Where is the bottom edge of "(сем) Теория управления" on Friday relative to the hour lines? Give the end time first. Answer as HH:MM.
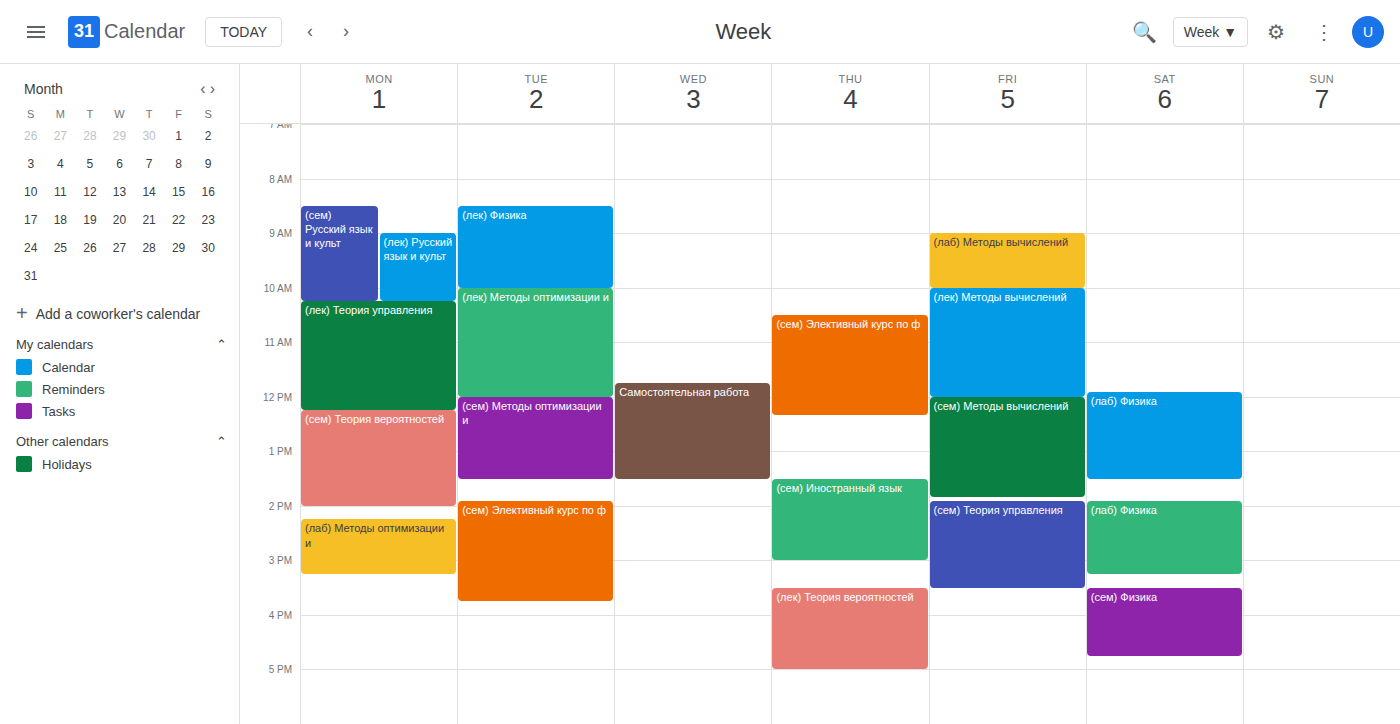
15:30 -- halfway between the 15:00 and 16:00 lines.